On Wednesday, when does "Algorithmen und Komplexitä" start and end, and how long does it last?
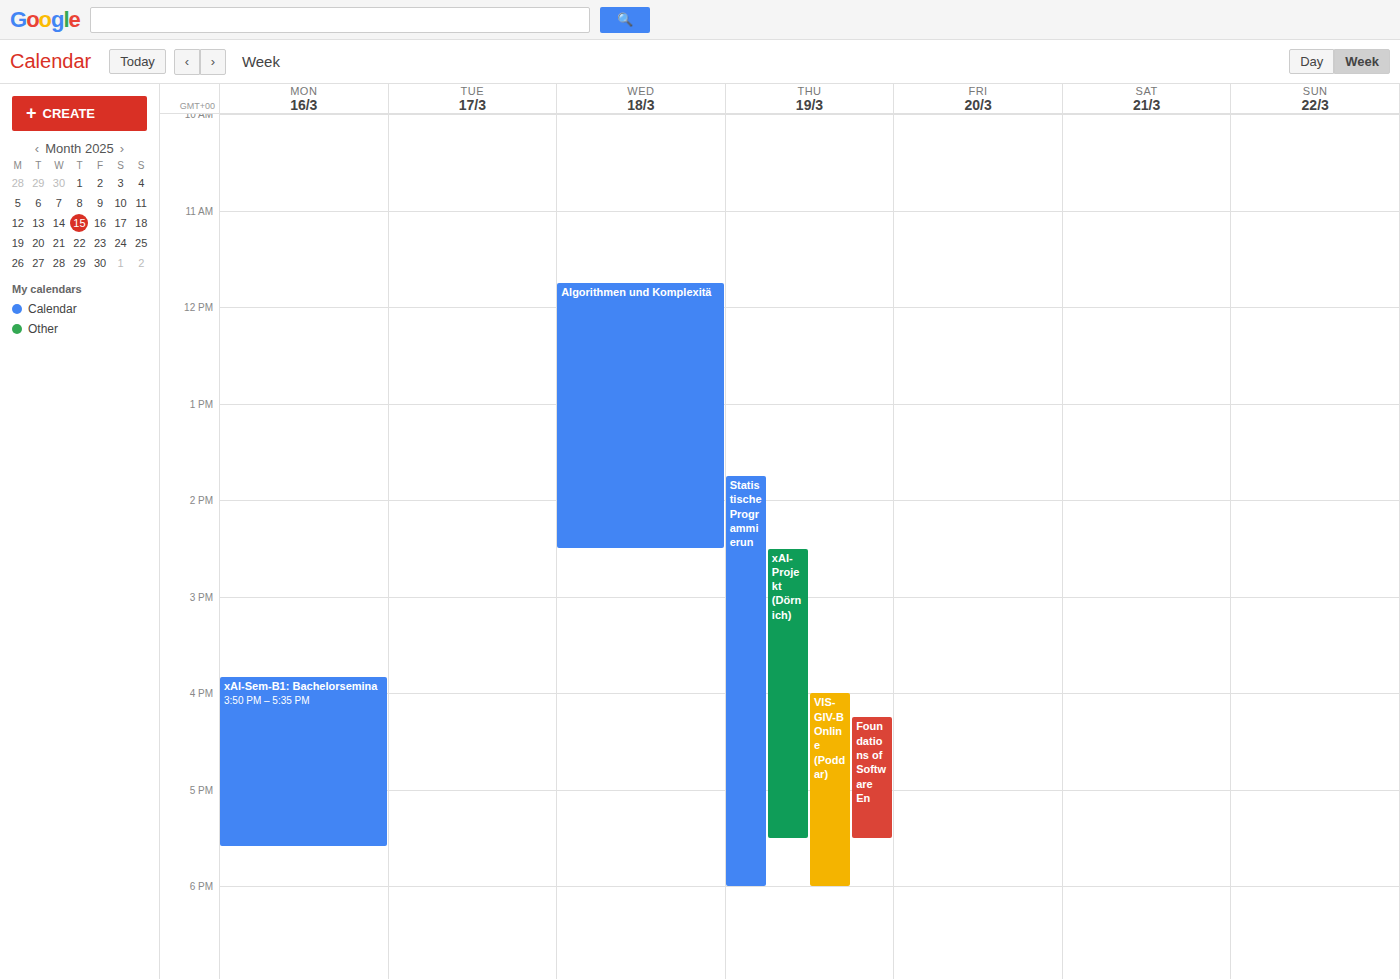
11:45 AM to 2:30 PM, 2 hours 45 minutes